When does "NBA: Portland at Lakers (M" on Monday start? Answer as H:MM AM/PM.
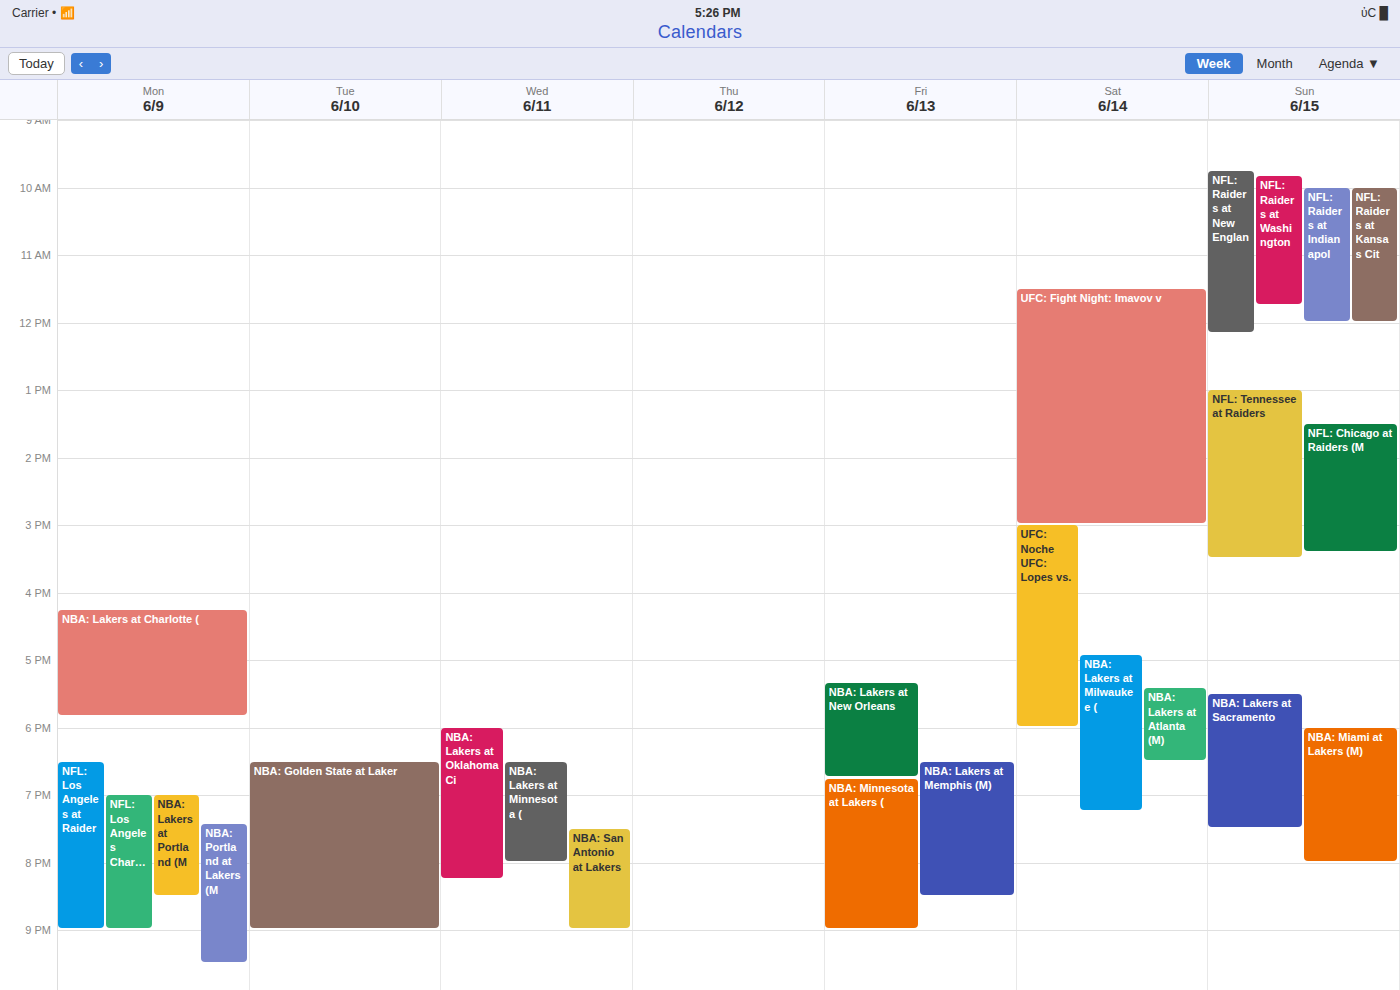
7:25 PM